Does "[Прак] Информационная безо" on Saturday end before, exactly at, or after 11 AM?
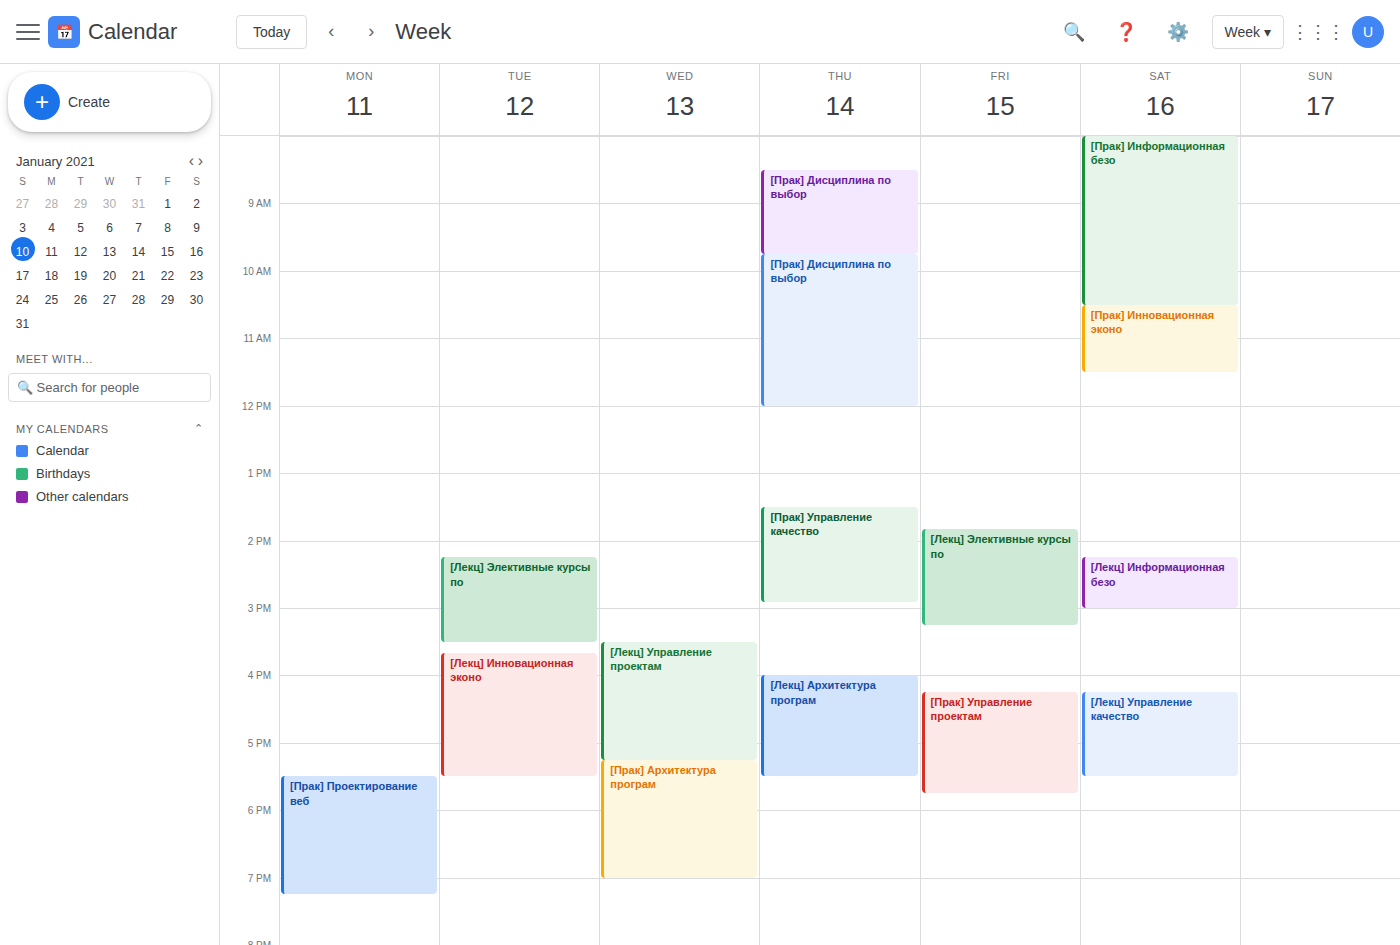
10:30 AM -- before 11 AM, 30 minutes above the 11 AM line.